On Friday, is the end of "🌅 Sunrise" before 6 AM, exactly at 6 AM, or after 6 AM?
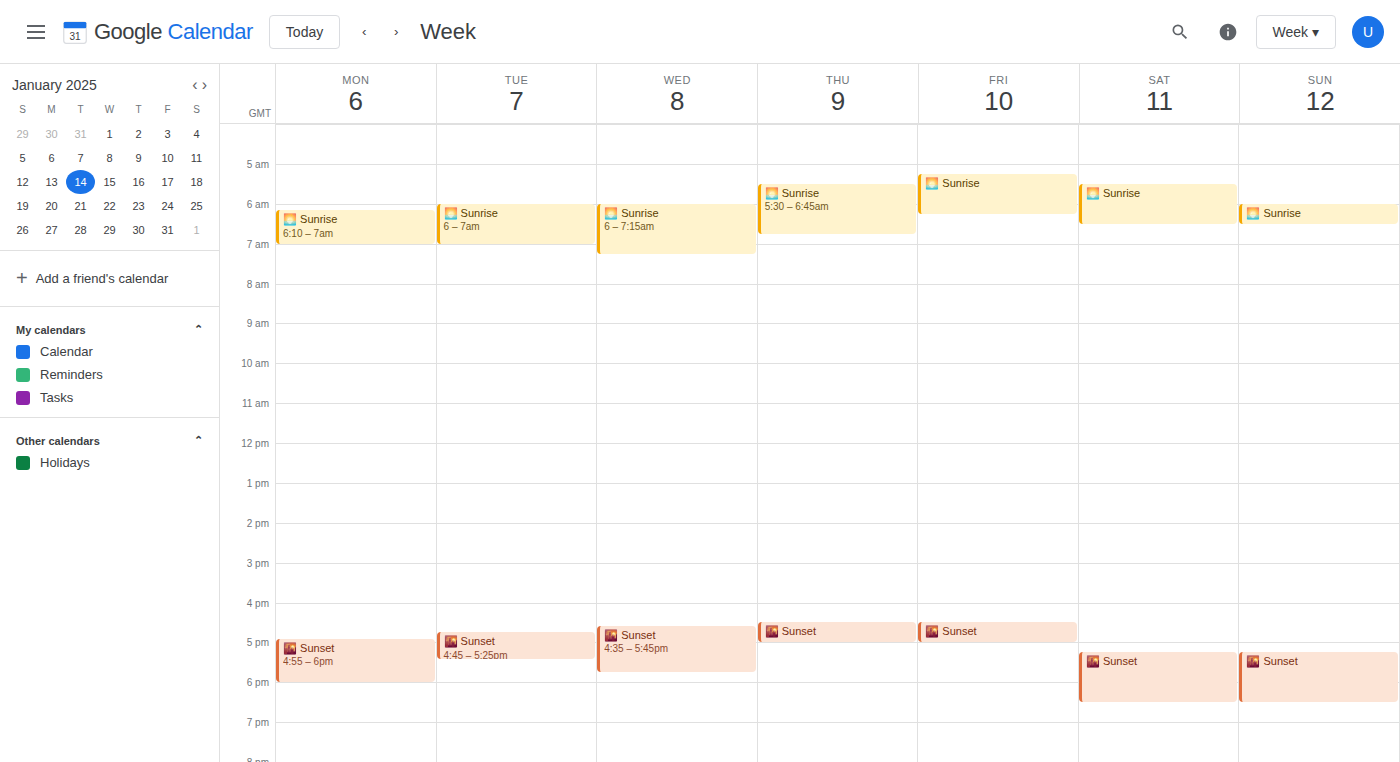
6:15 AM -- after 6 AM, 15 minutes below the 6 AM line.